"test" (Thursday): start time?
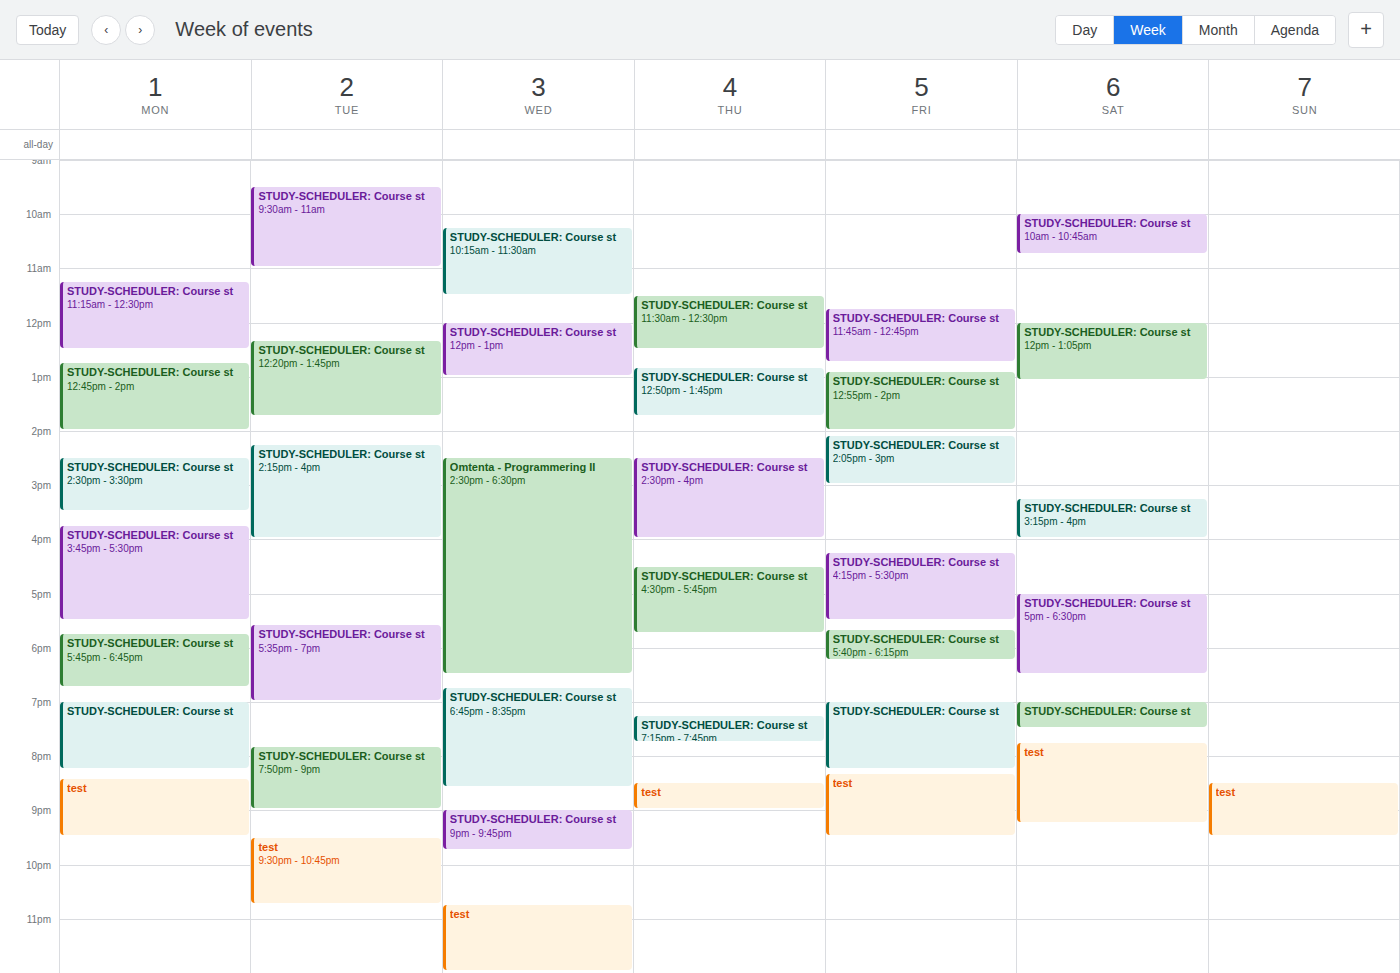
8:30 PM